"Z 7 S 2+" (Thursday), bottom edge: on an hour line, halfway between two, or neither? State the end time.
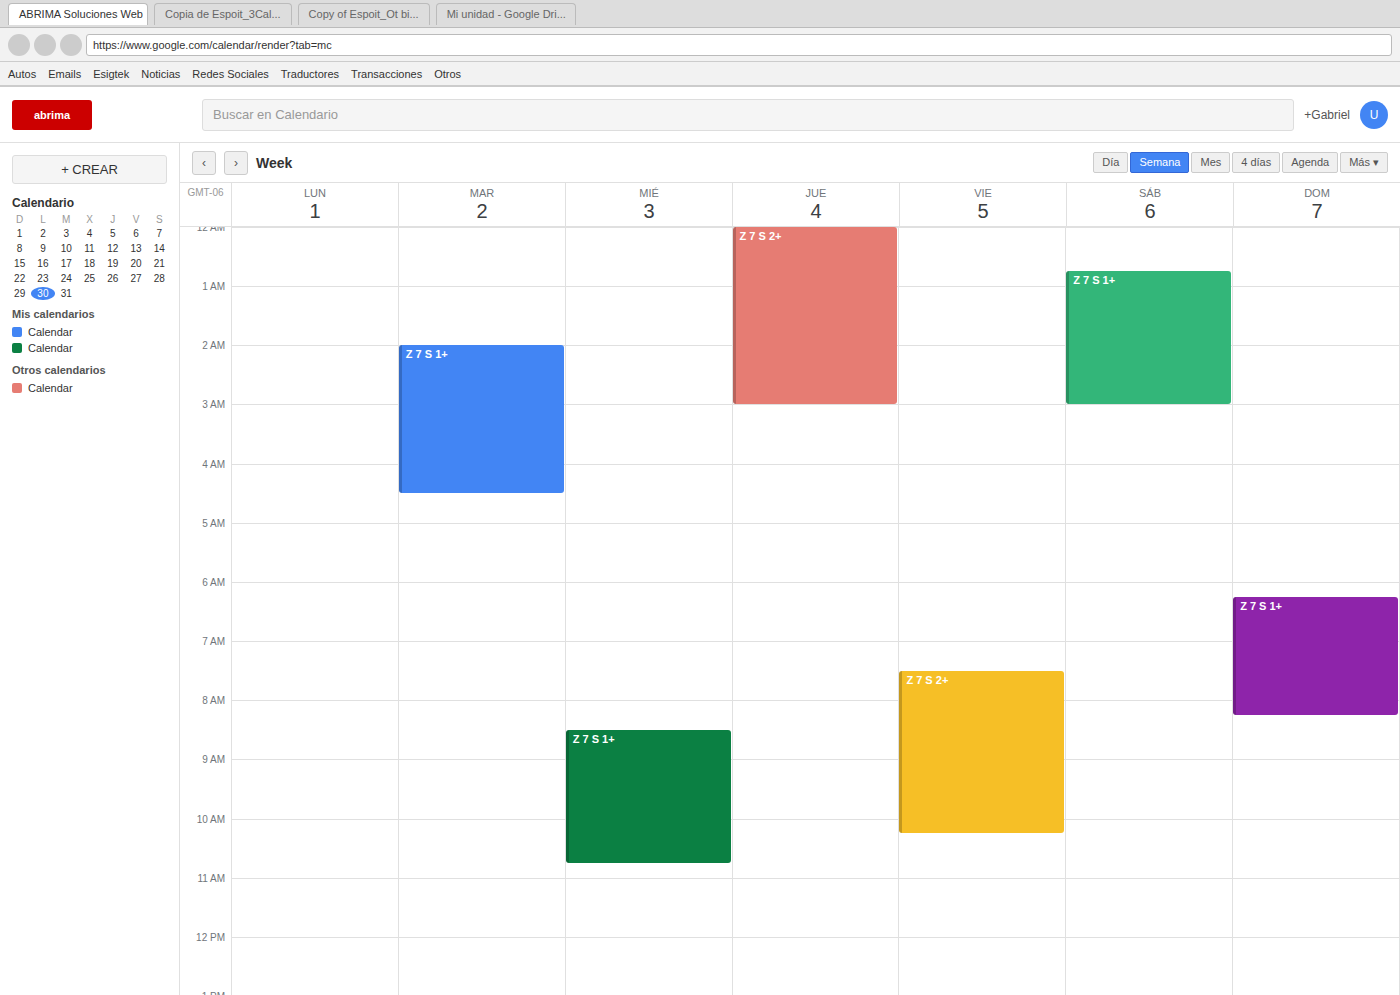
3:00 AM -- exactly on the 3 AM line.